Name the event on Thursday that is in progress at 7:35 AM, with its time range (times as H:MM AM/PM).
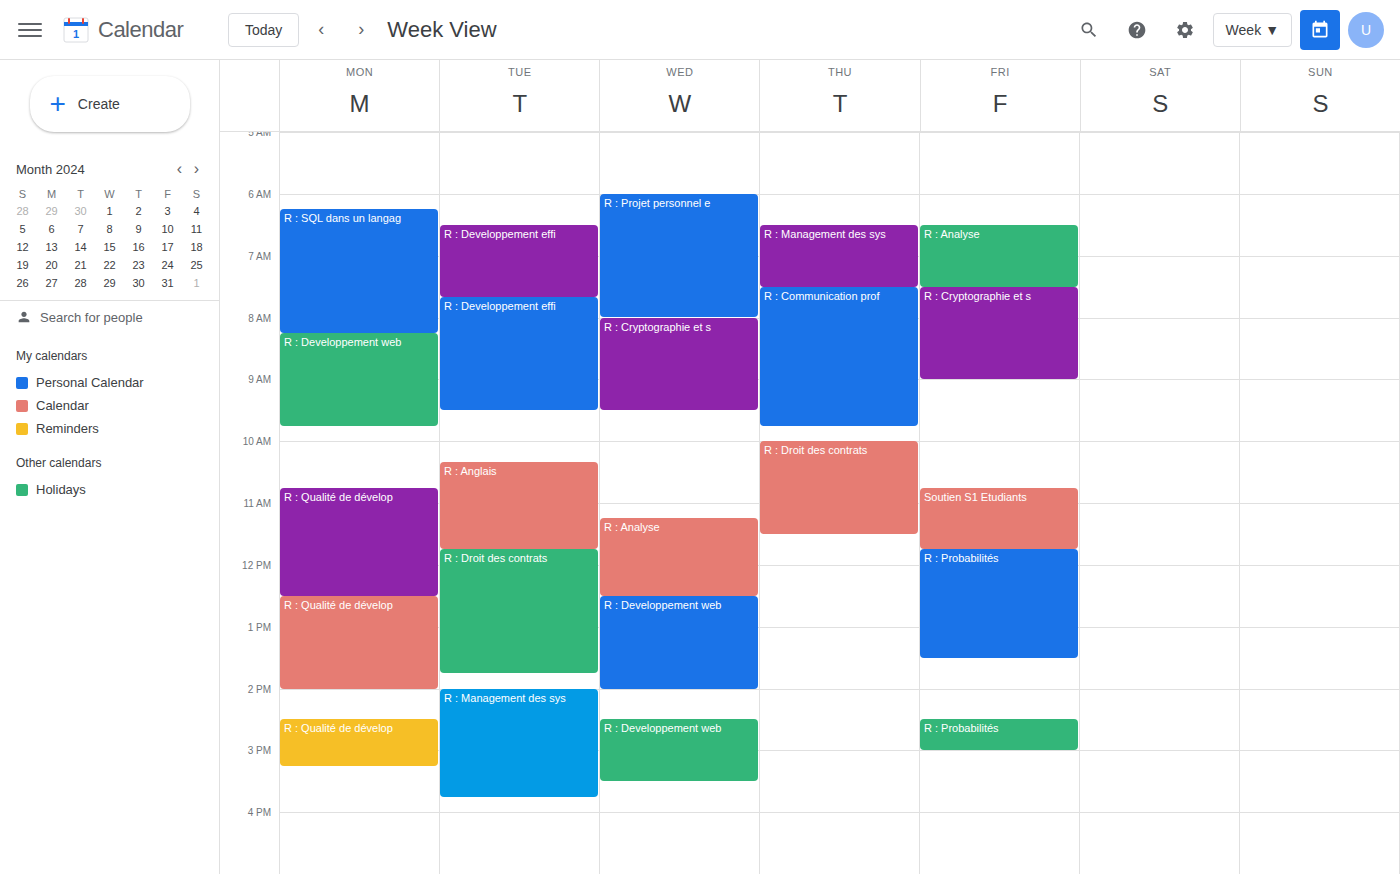
"R : Communication prof", 7:30 AM to 9:45 AM